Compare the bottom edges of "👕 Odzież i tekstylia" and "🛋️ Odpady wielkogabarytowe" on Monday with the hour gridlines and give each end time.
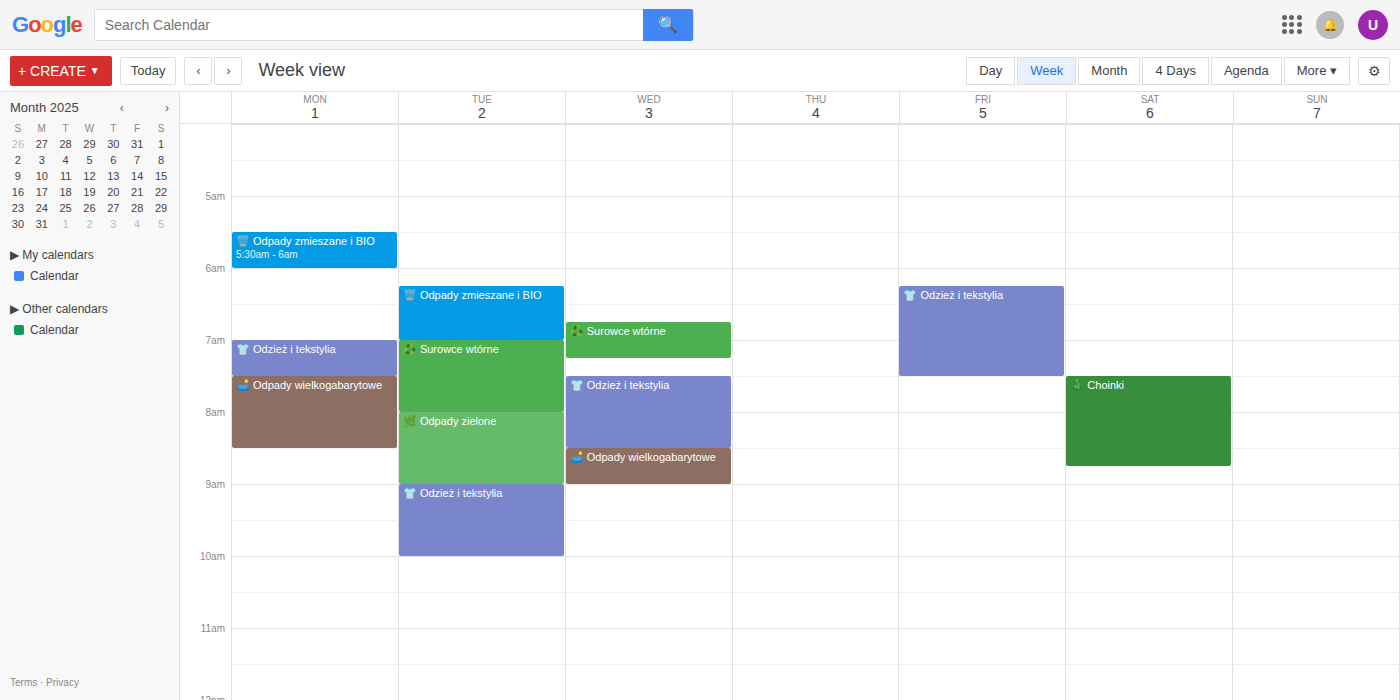
"👕 Odzież i tekstylia": 7:30 AM, halfway between the 7 AM and 8 AM lines. "🛋️ Odpady wielkogabarytowe": 8:30 AM, halfway between the 8 AM and 9 AM lines.